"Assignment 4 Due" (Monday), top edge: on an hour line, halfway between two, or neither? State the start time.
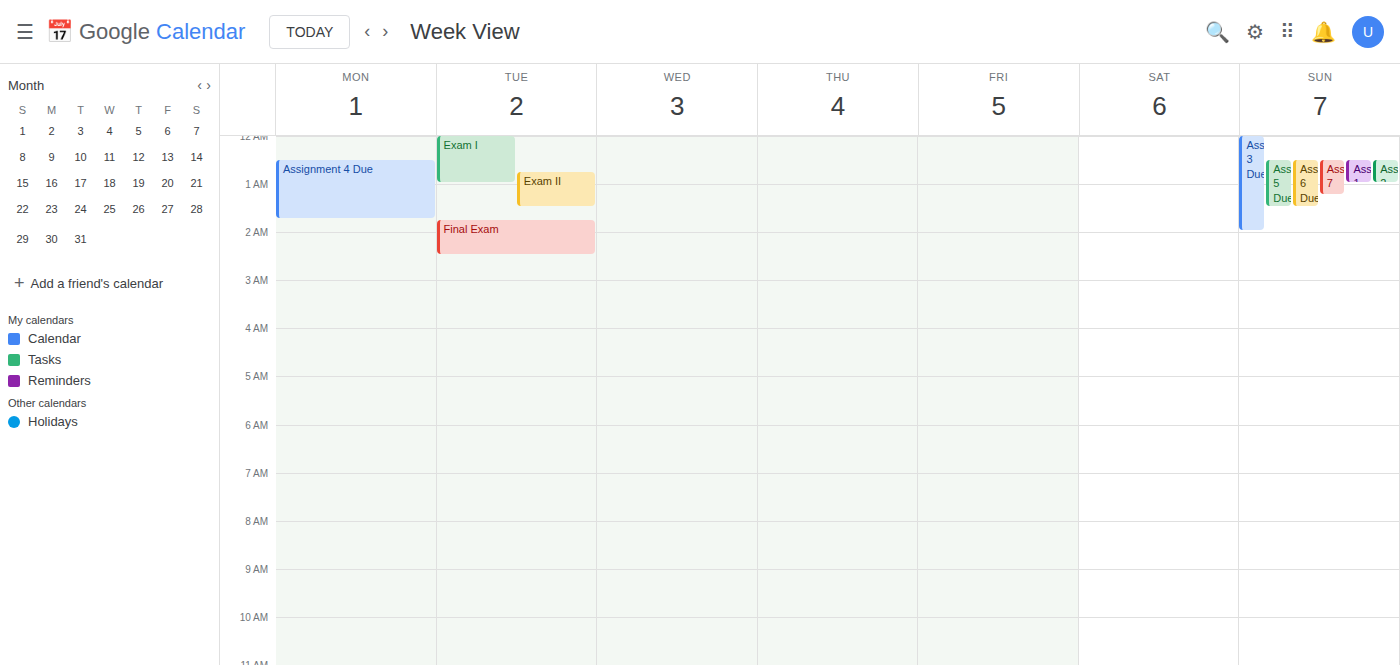
12:30 AM -- halfway between the 12 AM and 1 AM lines.